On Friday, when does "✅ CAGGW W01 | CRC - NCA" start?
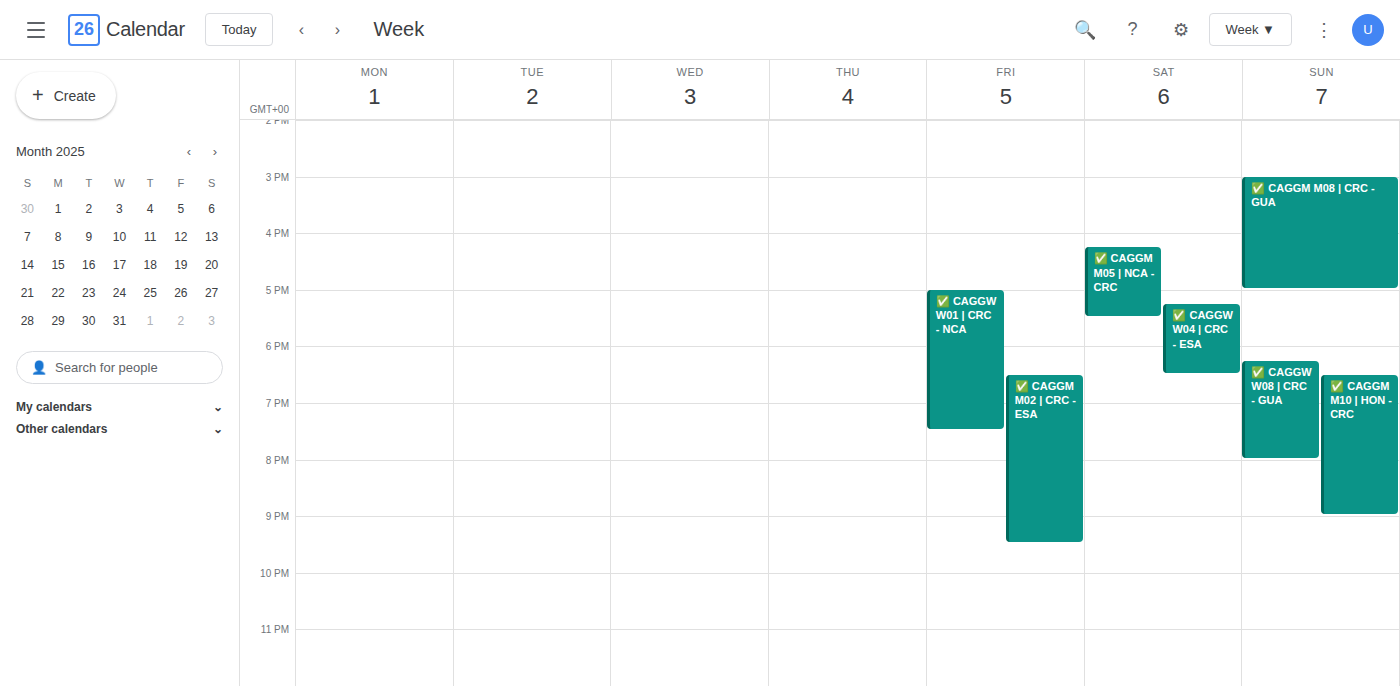
5:00 PM